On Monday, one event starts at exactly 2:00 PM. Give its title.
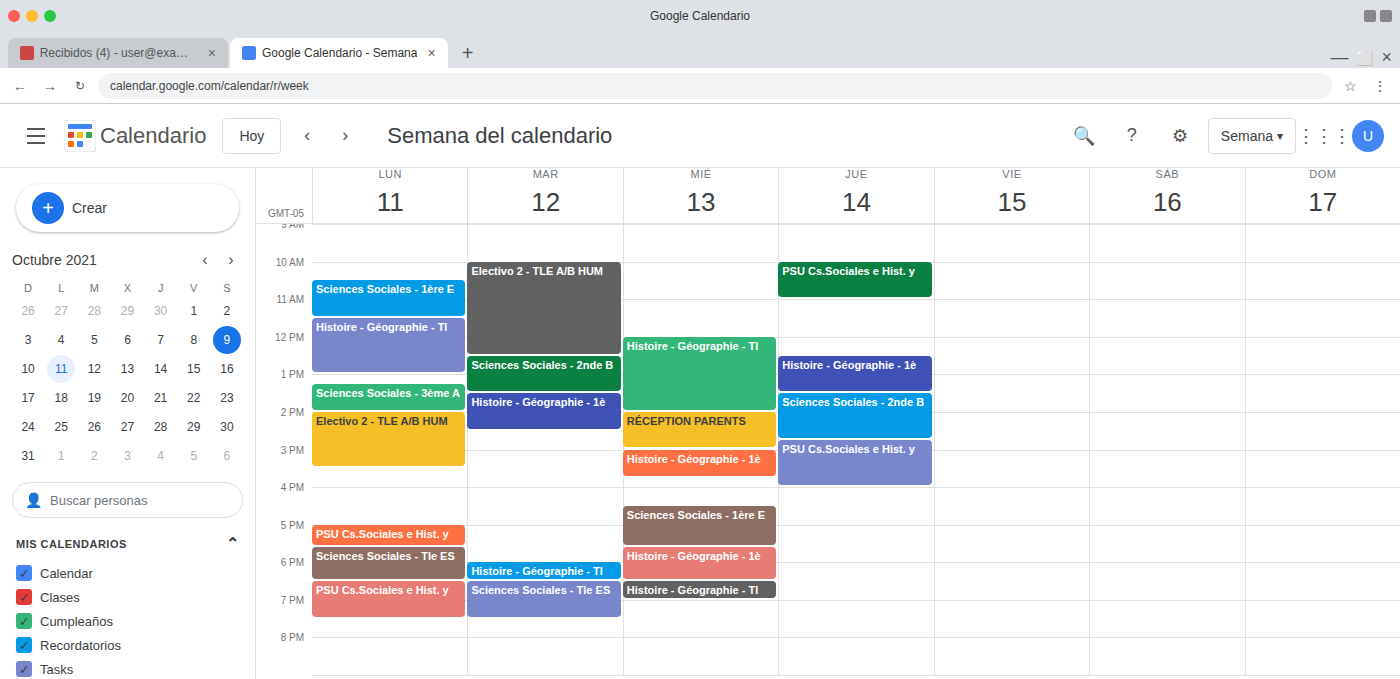
"Electivo 2 - TLE A/B HUM"